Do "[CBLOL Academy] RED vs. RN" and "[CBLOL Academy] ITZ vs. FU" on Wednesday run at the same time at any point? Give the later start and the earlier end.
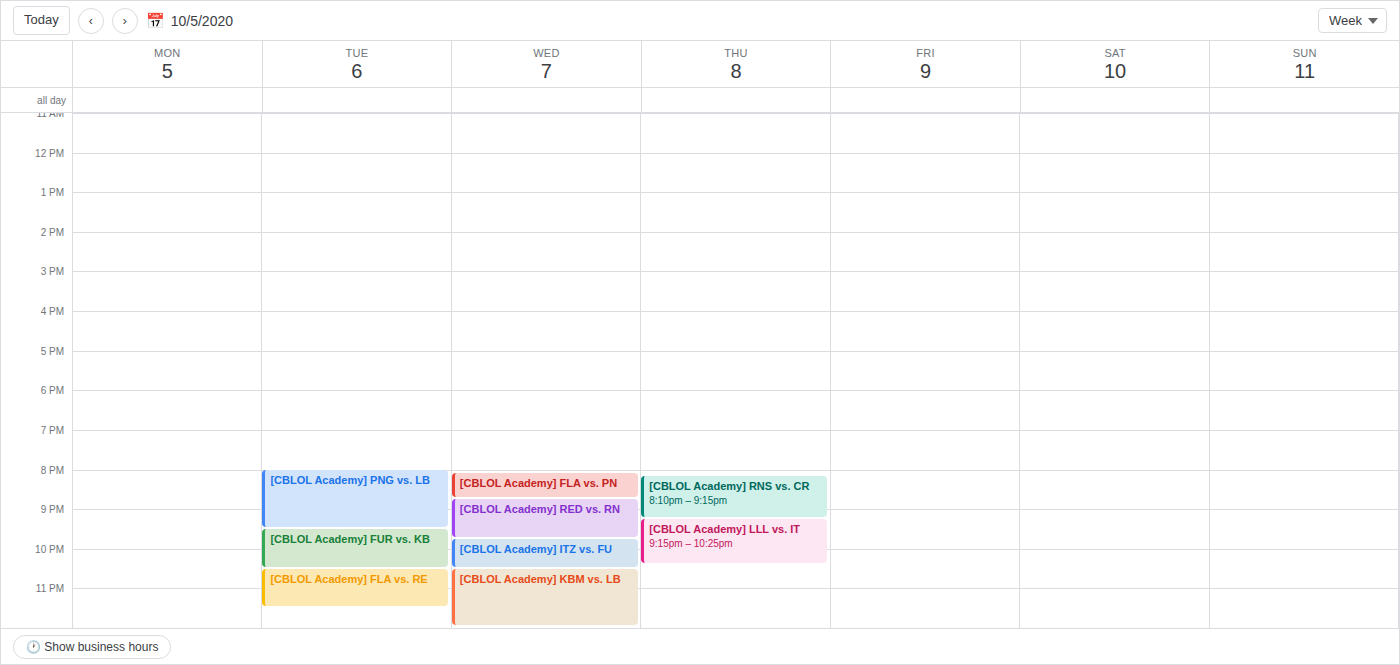
"[CBLOL Academy] RED vs. RN" ends at 9:45 PM, exactly when "[CBLOL Academy] ITZ vs. FU" starts -- they touch but do not overlap.